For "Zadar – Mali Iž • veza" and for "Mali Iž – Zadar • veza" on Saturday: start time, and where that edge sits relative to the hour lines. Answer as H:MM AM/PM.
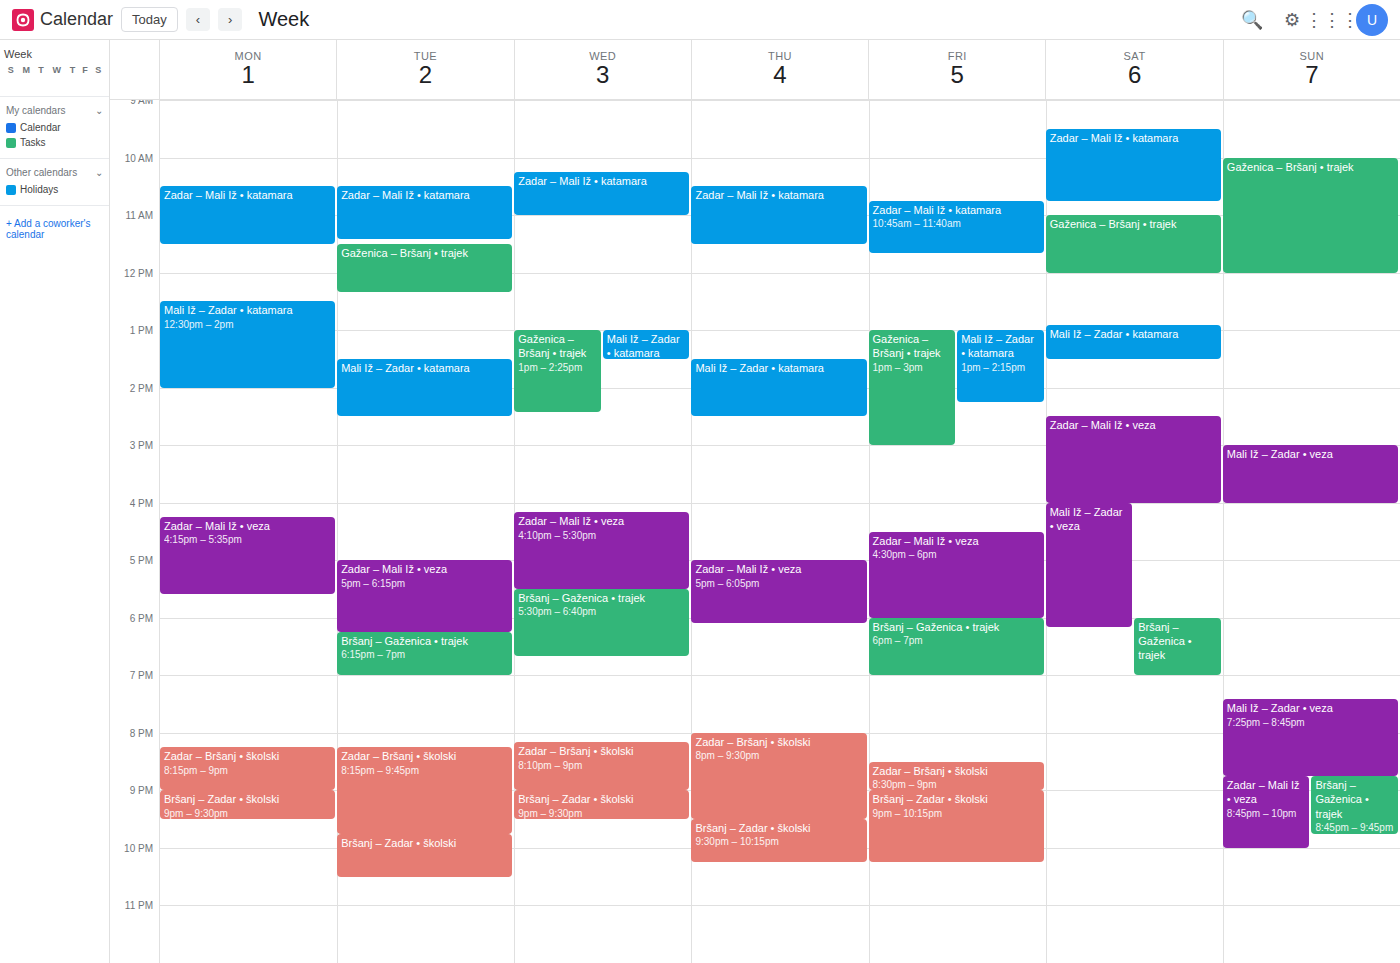
"Zadar – Mali Iž • veza": 2:30 PM, halfway between the 2 PM and 3 PM lines. "Mali Iž – Zadar • veza": 4:00 PM, exactly on the 4 PM line.